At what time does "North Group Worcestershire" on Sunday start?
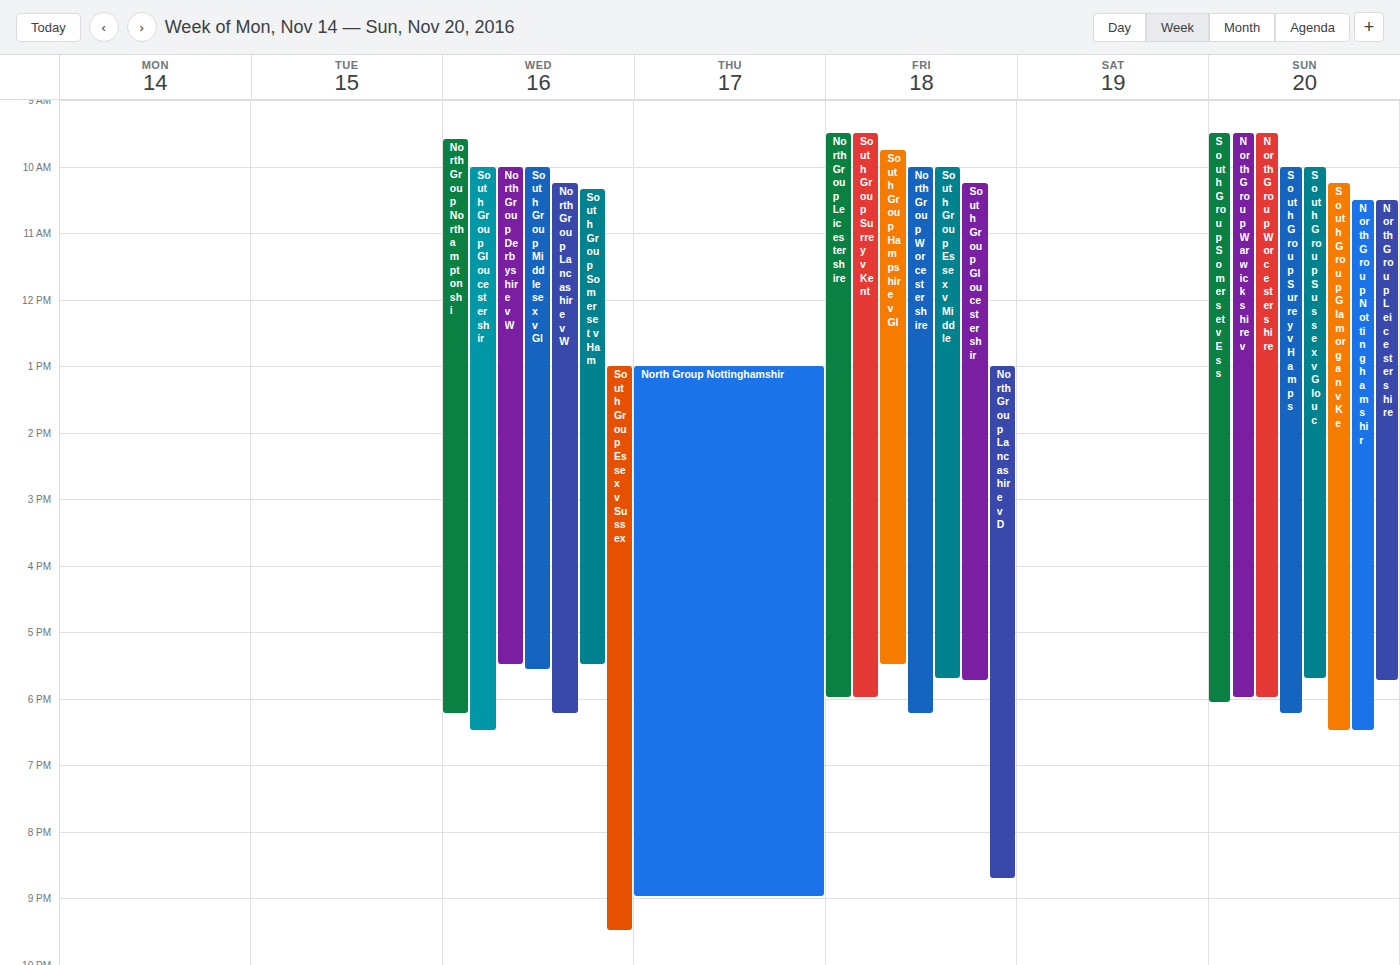
9:30 AM